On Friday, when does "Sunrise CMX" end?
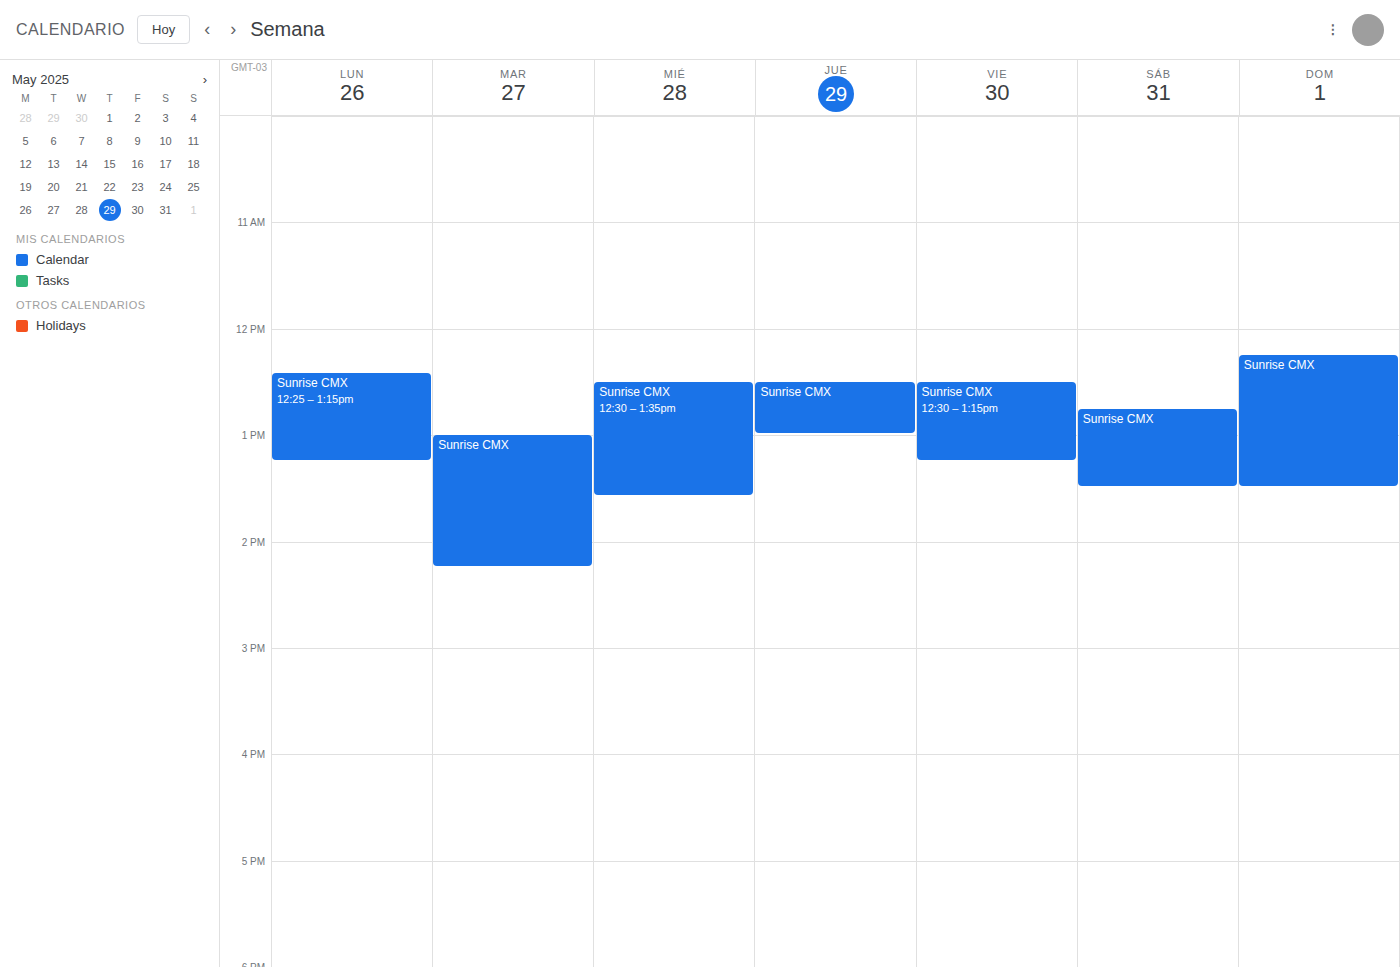
1:15 PM